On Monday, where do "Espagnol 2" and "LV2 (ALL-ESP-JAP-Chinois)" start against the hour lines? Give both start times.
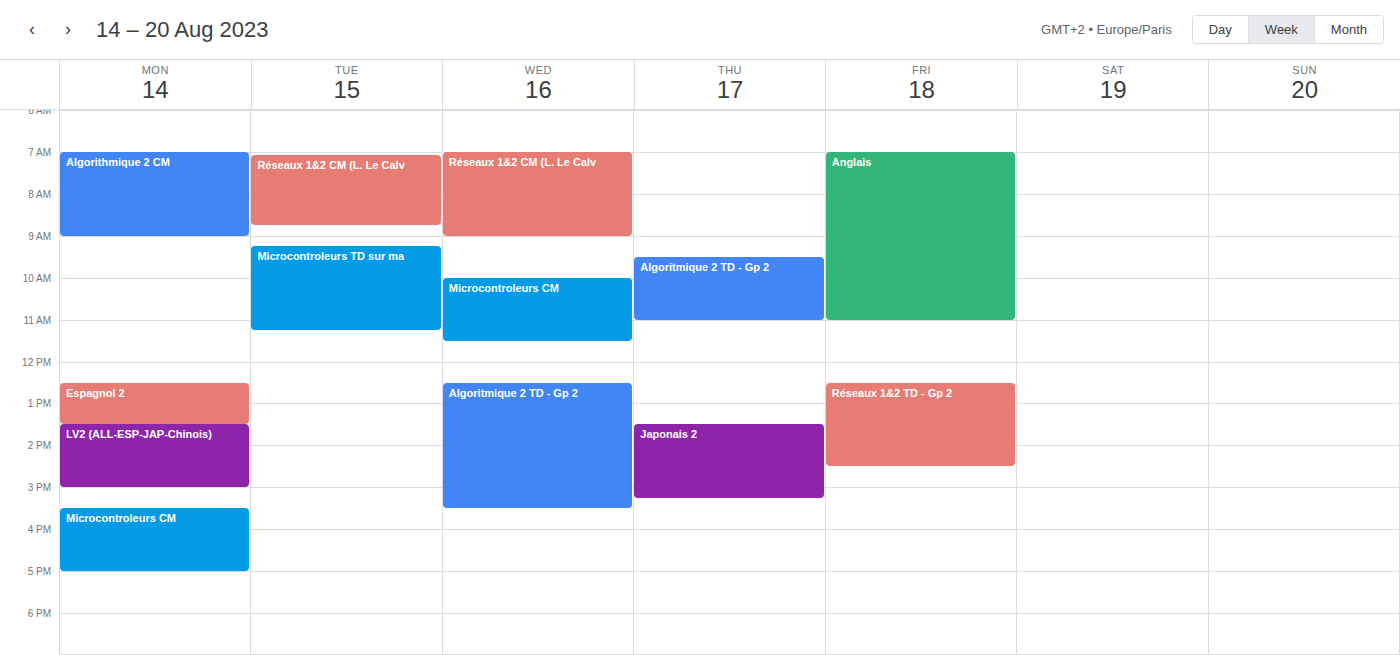
"Espagnol 2": 12:30 PM, halfway between the 12 PM and 1 PM lines. "LV2 (ALL-ESP-JAP-Chinois)": 1:30 PM, halfway between the 1 PM and 2 PM lines.